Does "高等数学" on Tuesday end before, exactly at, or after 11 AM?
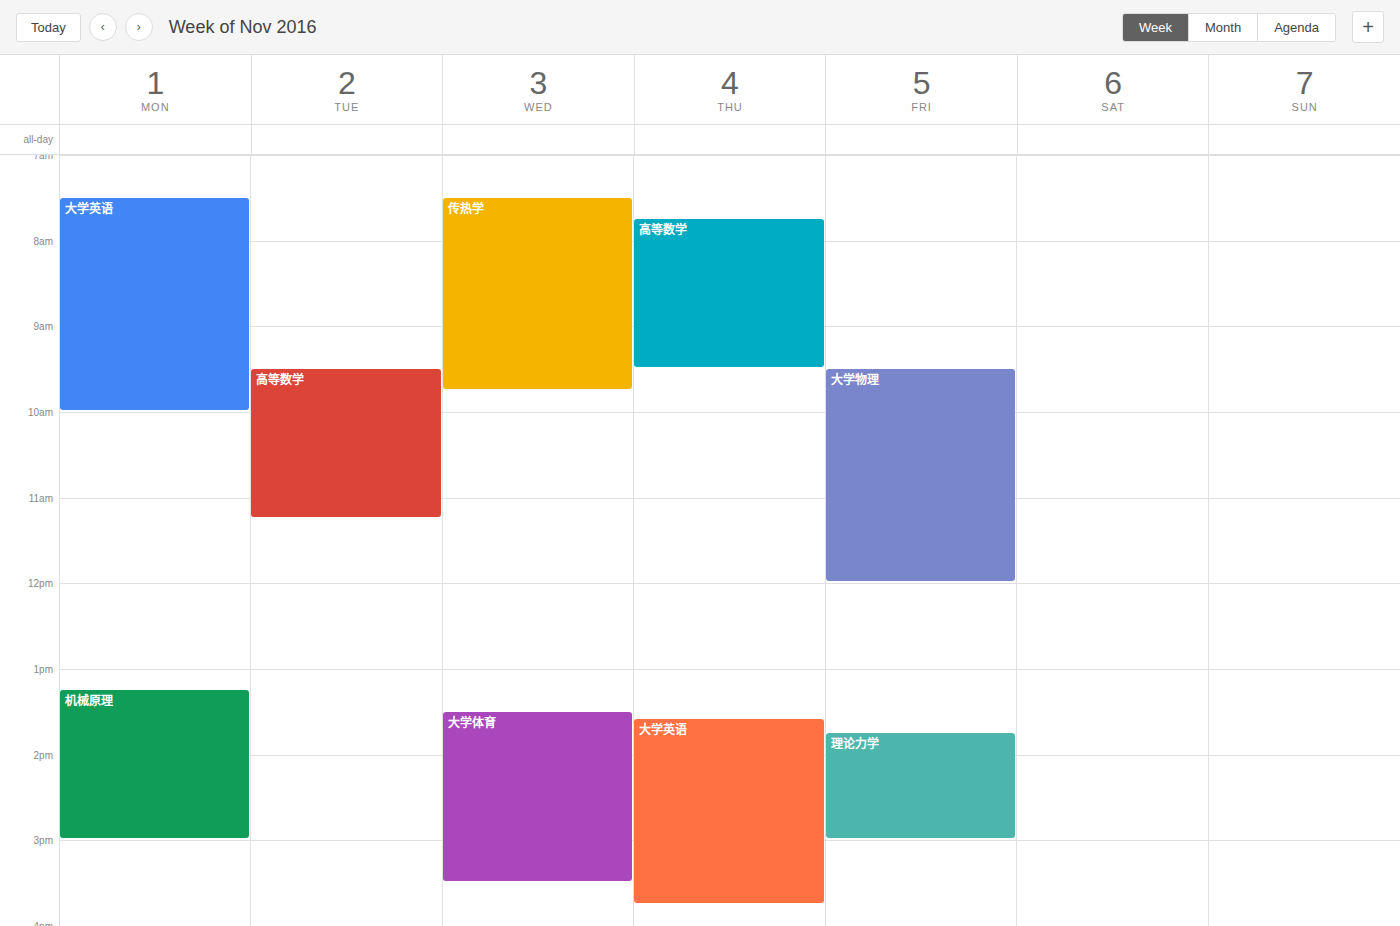
11:15 AM -- after 11 AM, 15 minutes below the 11 AM line.